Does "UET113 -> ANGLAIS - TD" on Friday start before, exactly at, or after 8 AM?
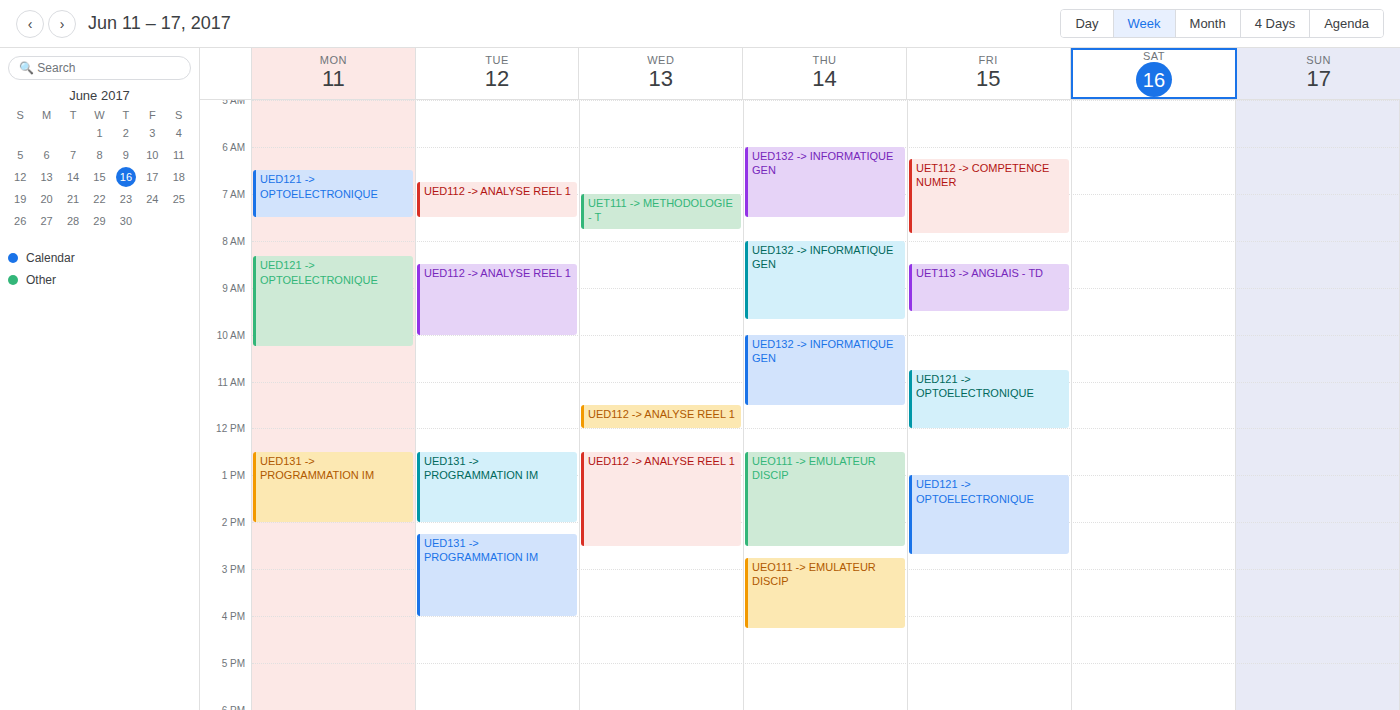
8:30 AM -- after 8 AM, 30 minutes below the 8 AM line.